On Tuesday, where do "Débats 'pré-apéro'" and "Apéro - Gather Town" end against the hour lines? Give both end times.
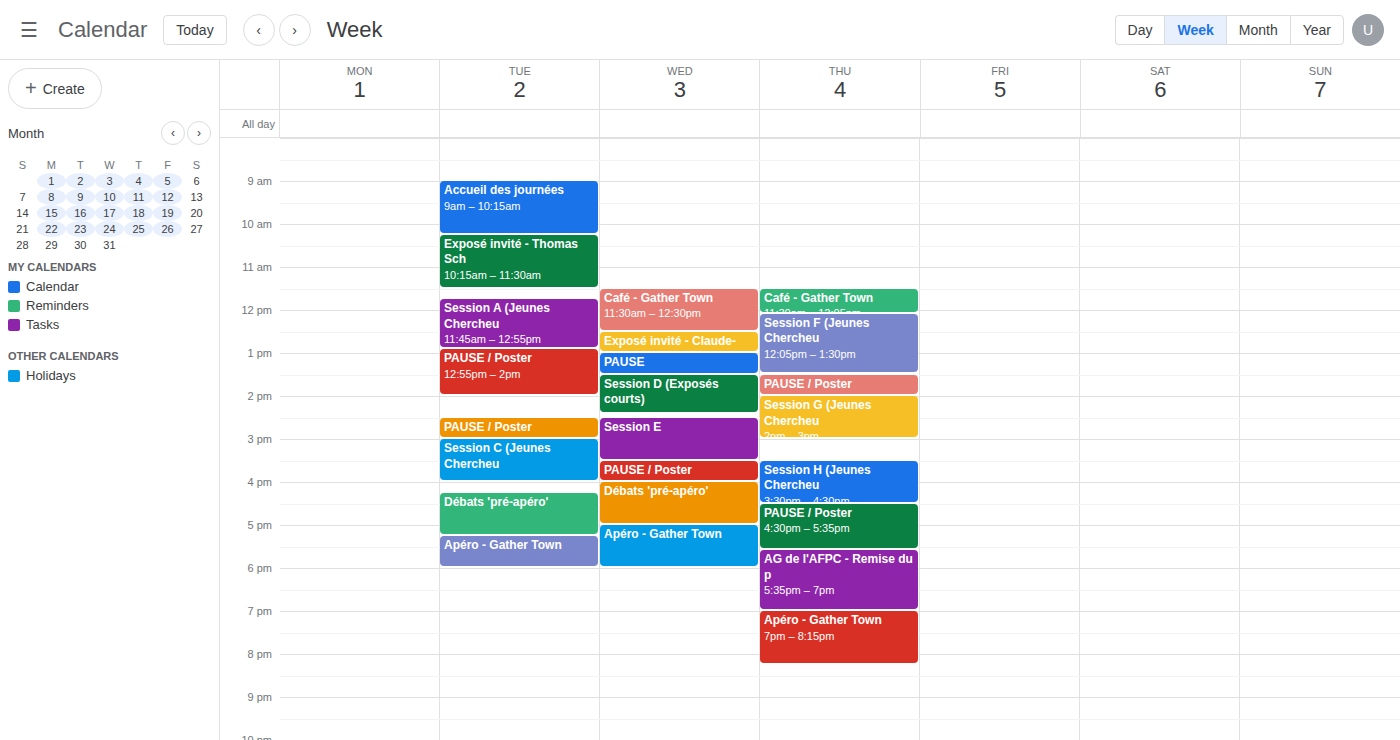
"Débats 'pré-apéro'": 17:15, neither: a quarter of the way from the 17:00 line to the 18:00 line. "Apéro - Gather Town": 18:00, exactly on the 18:00 line.